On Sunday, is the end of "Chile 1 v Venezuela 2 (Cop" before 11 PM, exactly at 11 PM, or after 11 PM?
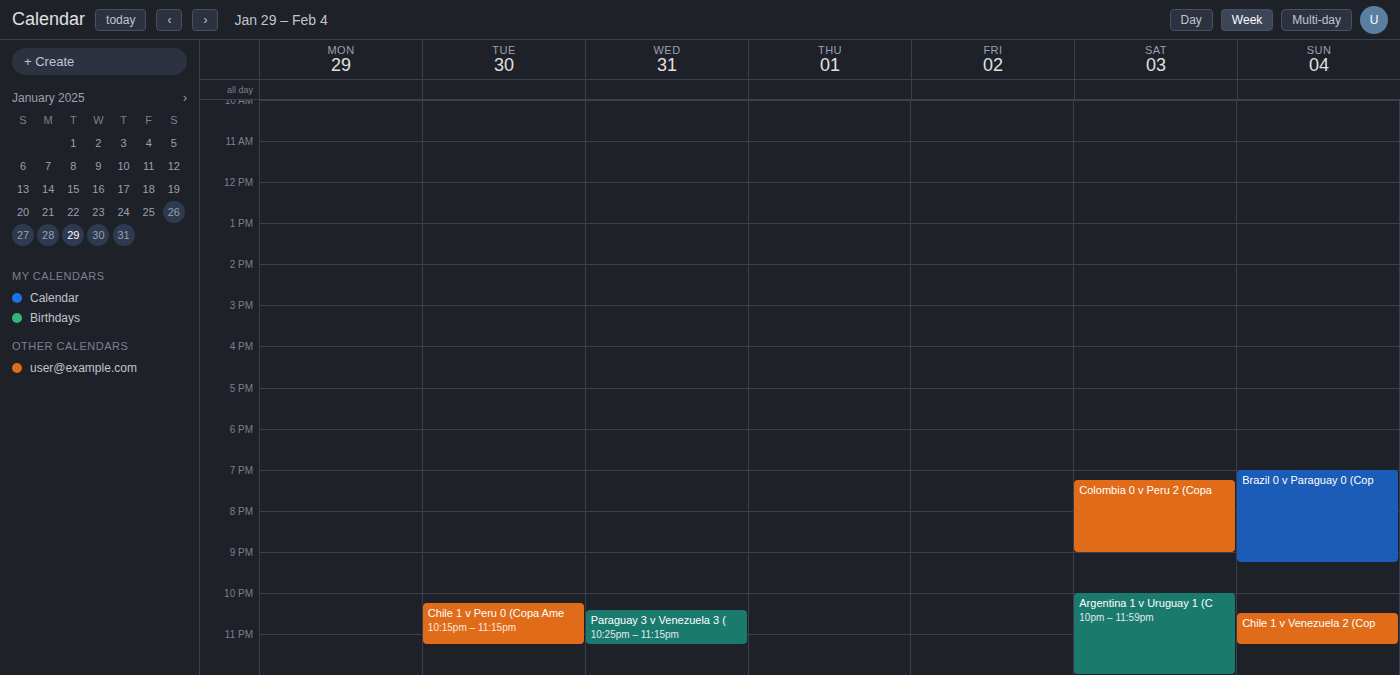
11:15 PM -- after 11 PM, 15 minutes below the 11 PM line.